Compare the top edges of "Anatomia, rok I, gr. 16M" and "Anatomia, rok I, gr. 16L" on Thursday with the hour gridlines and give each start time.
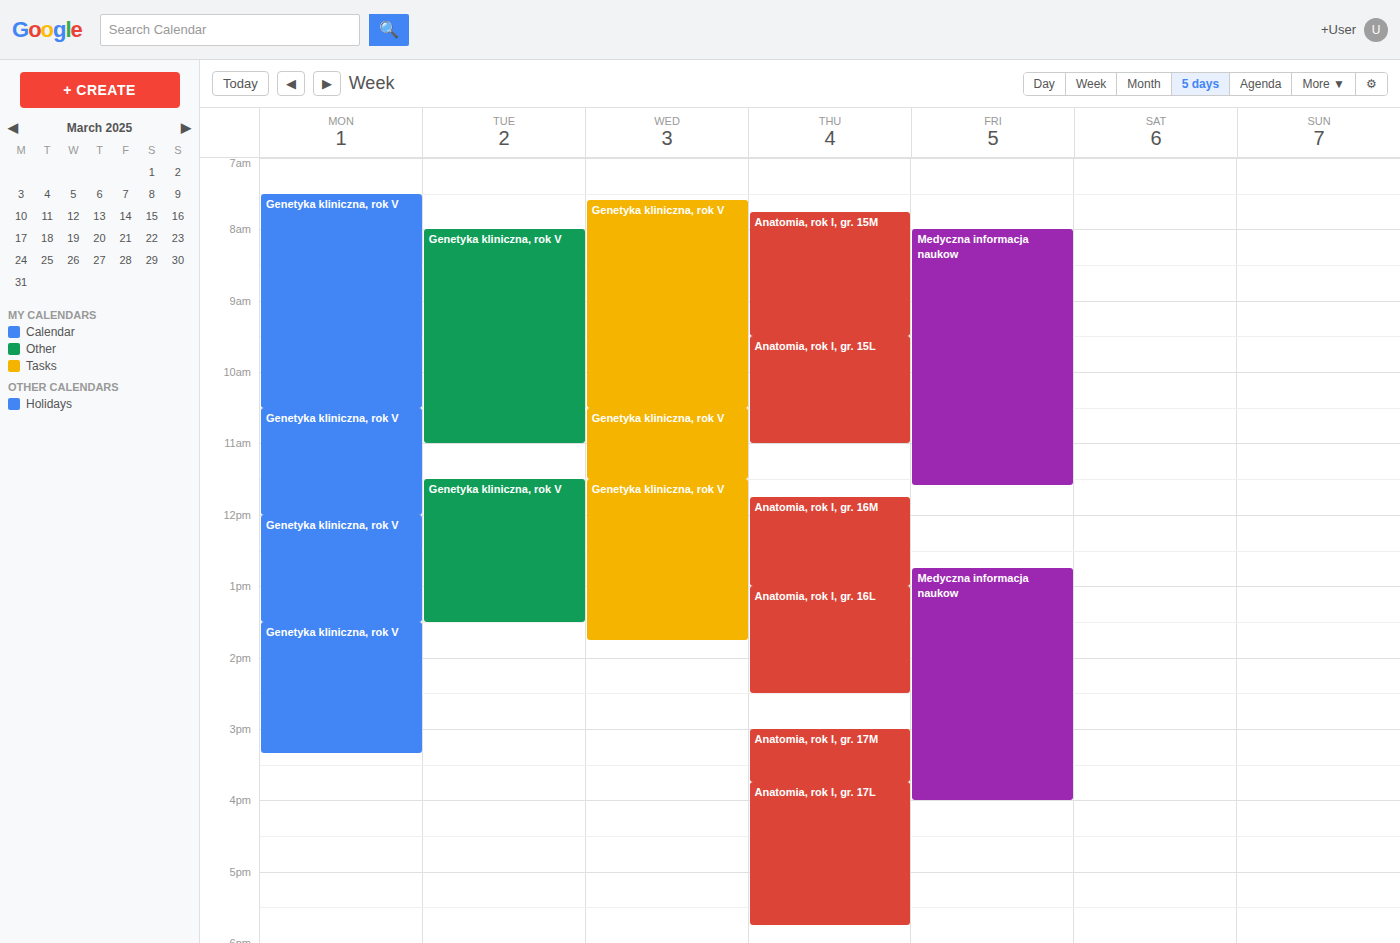
"Anatomia, rok I, gr. 16M": 11:45 AM, neither: three quarters of the way from the 11 AM line to the 12 PM line. "Anatomia, rok I, gr. 16L": 1:00 PM, exactly on the 1 PM line.